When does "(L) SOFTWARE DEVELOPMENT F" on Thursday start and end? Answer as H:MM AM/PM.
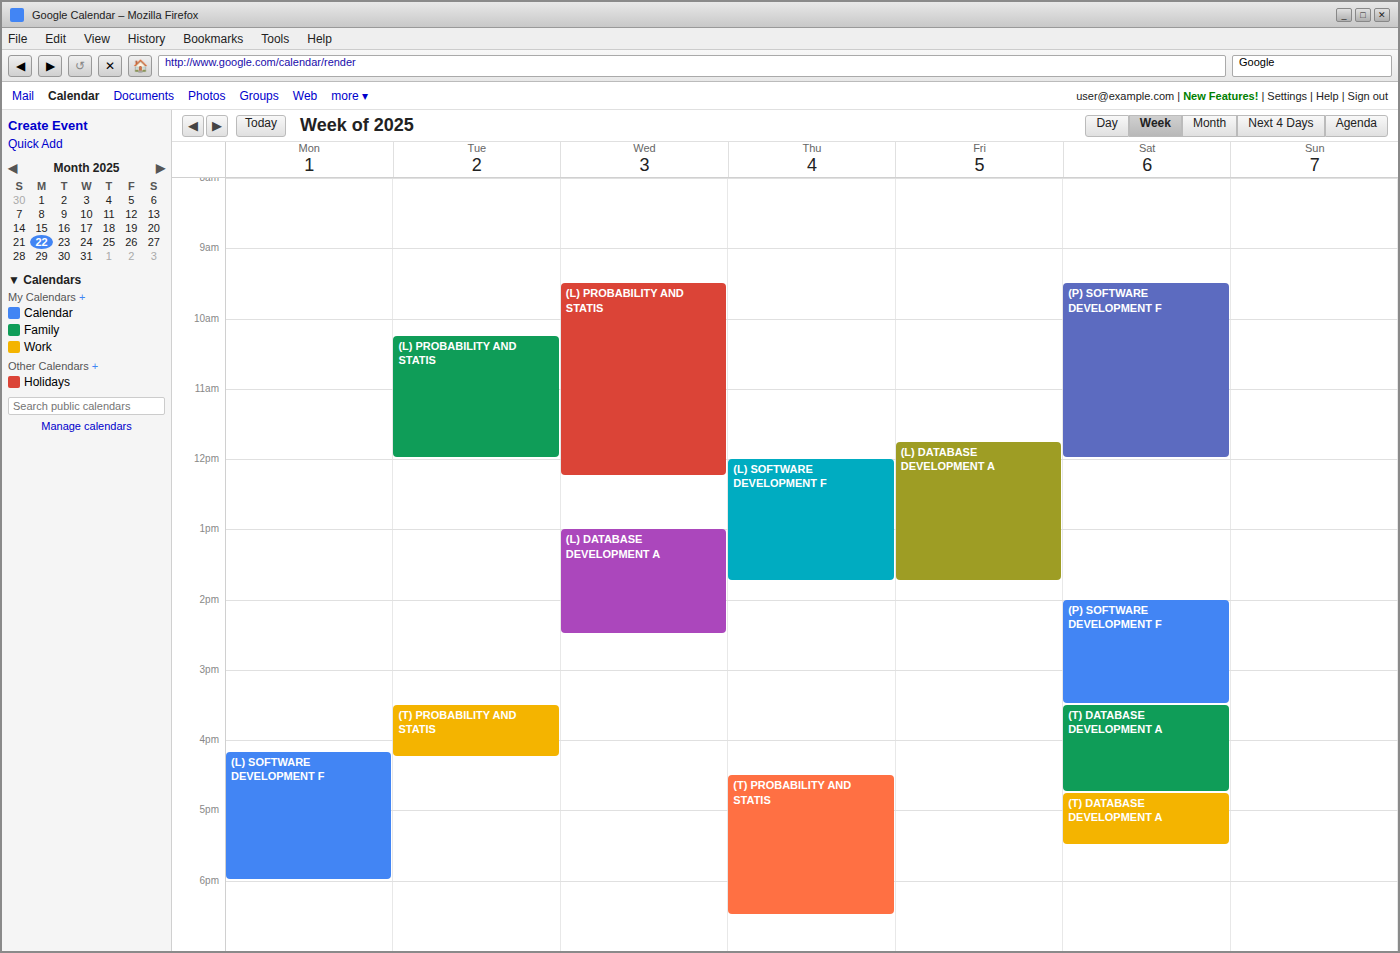
12:00 PM to 1:45 PM